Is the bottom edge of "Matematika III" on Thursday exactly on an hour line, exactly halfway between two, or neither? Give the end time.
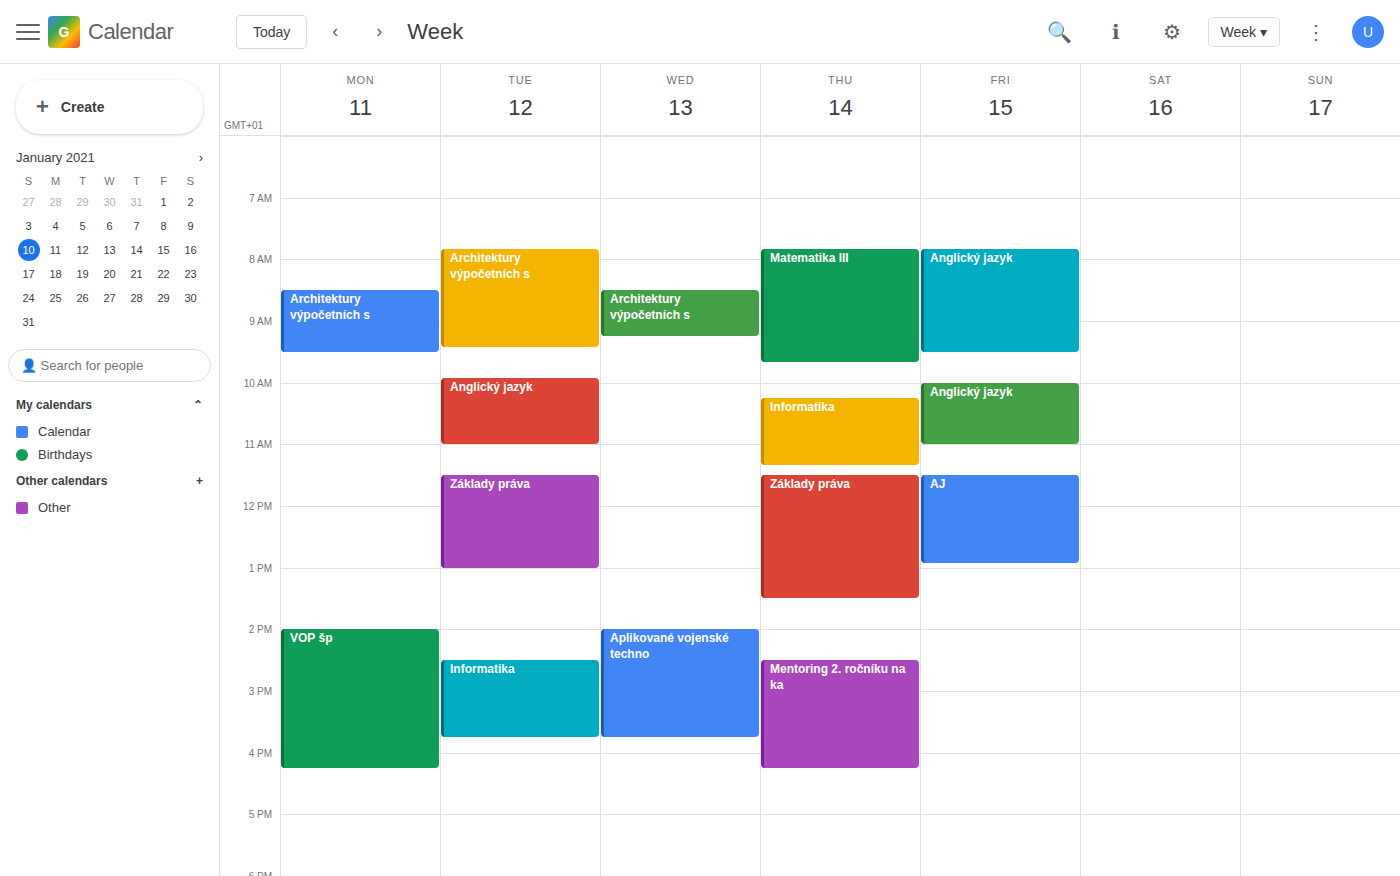
9:40 AM -- neither: 40 minutes below the 9 AM line and 20 minutes above the 10 AM line.